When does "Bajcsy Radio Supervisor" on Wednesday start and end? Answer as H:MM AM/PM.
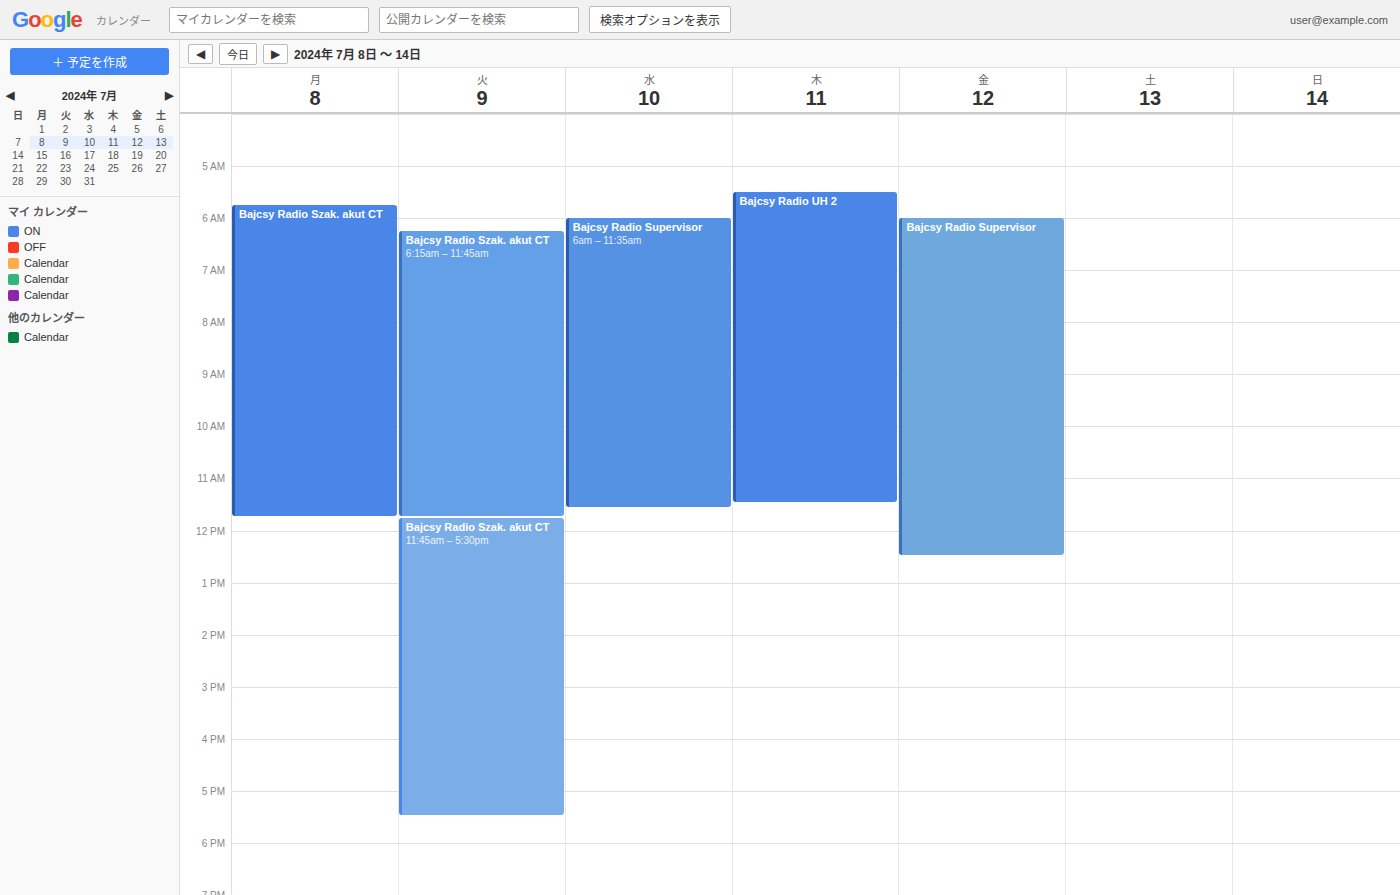
6:00 AM to 11:35 AM